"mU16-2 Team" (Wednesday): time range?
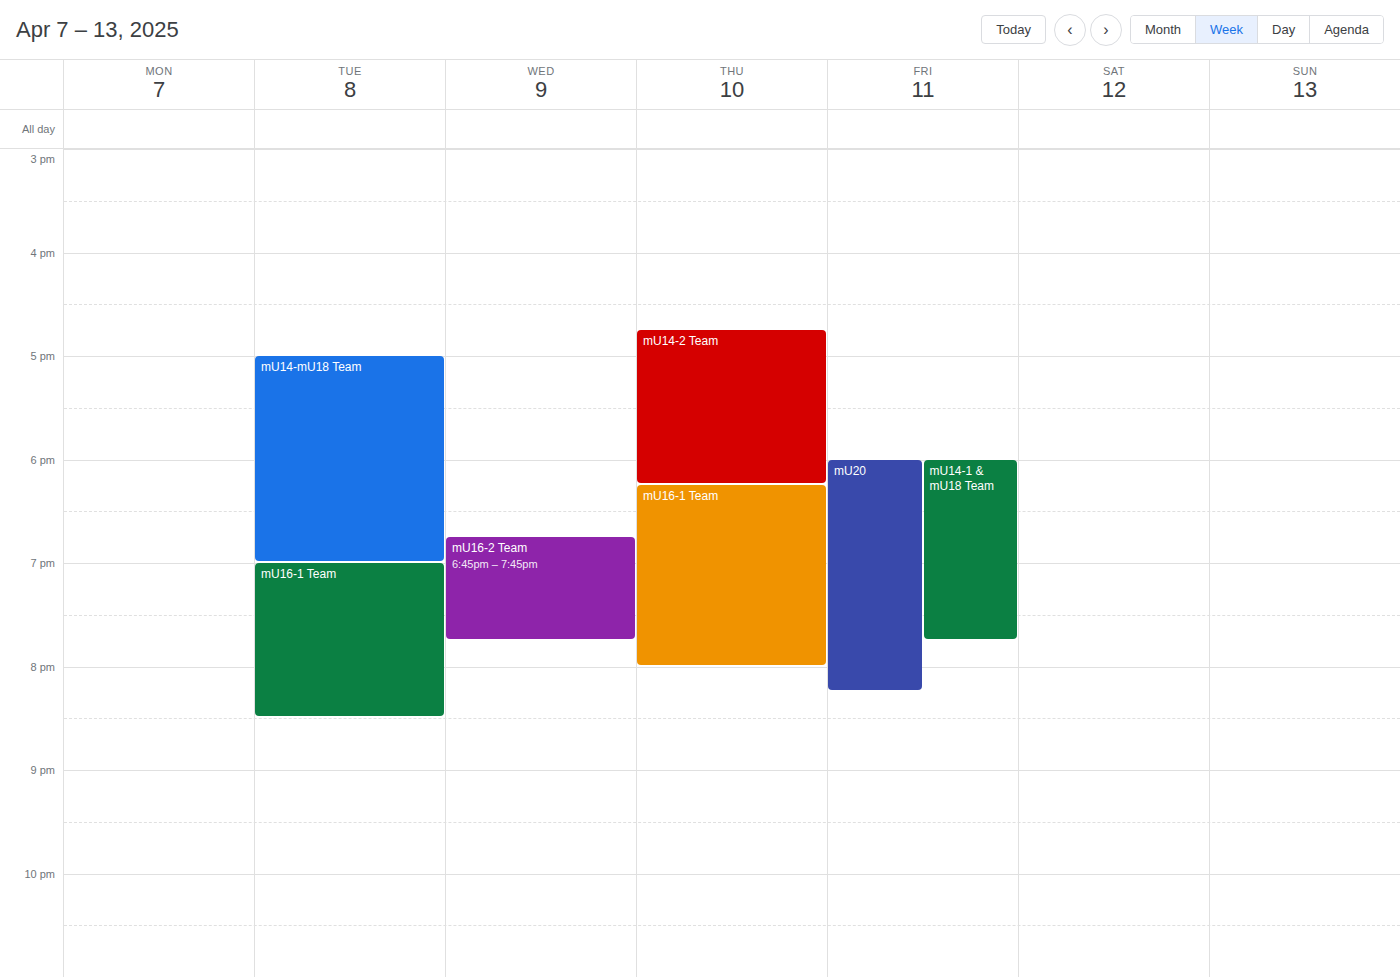
18:45 to 19:45